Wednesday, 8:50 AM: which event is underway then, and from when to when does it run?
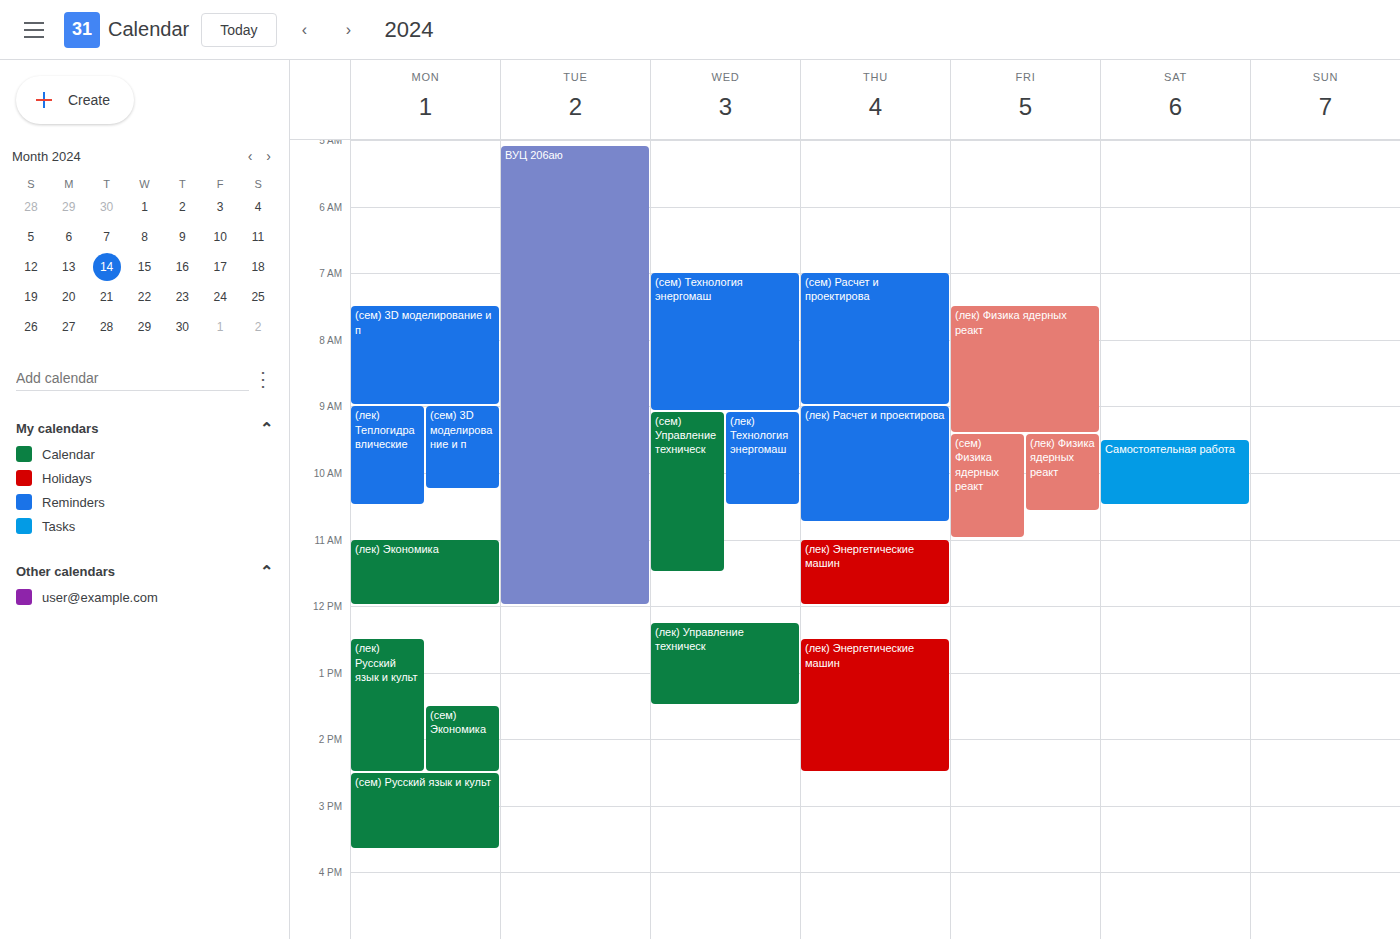
"(сем) Технология энергомаш", 7:00 AM to 9:05 AM